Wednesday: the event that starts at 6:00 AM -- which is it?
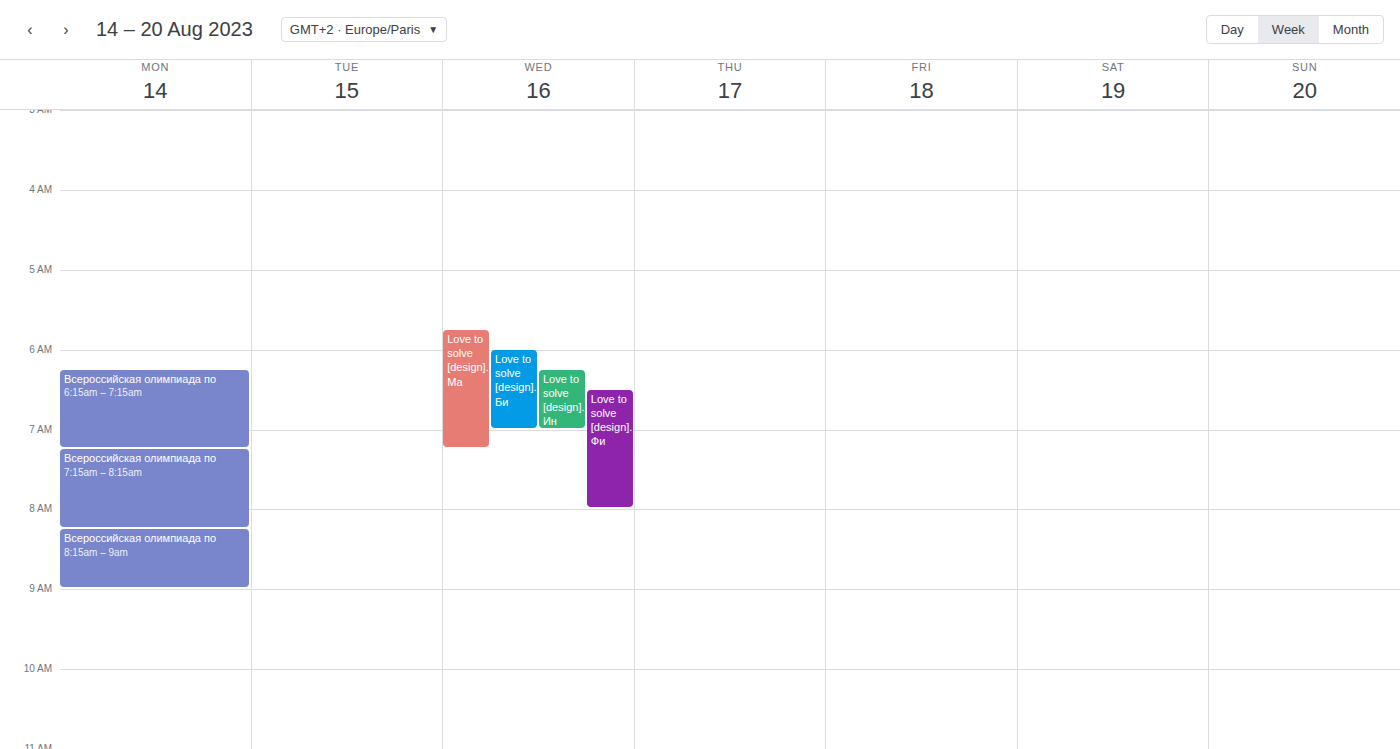
"Love to solve [design]. Би"